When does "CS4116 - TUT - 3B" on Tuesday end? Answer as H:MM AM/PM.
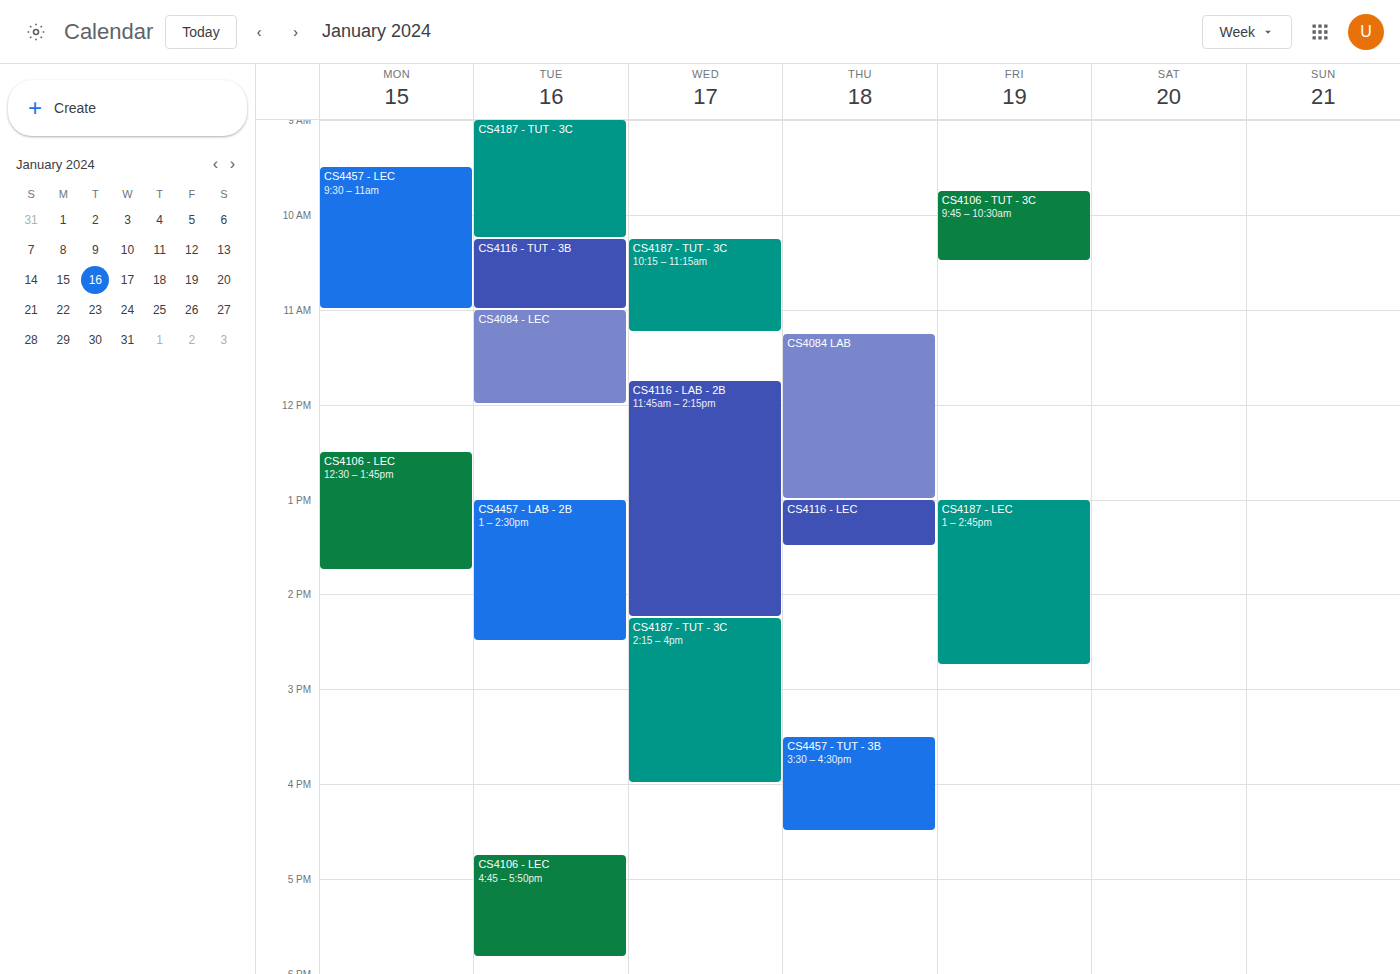
11:00 AM